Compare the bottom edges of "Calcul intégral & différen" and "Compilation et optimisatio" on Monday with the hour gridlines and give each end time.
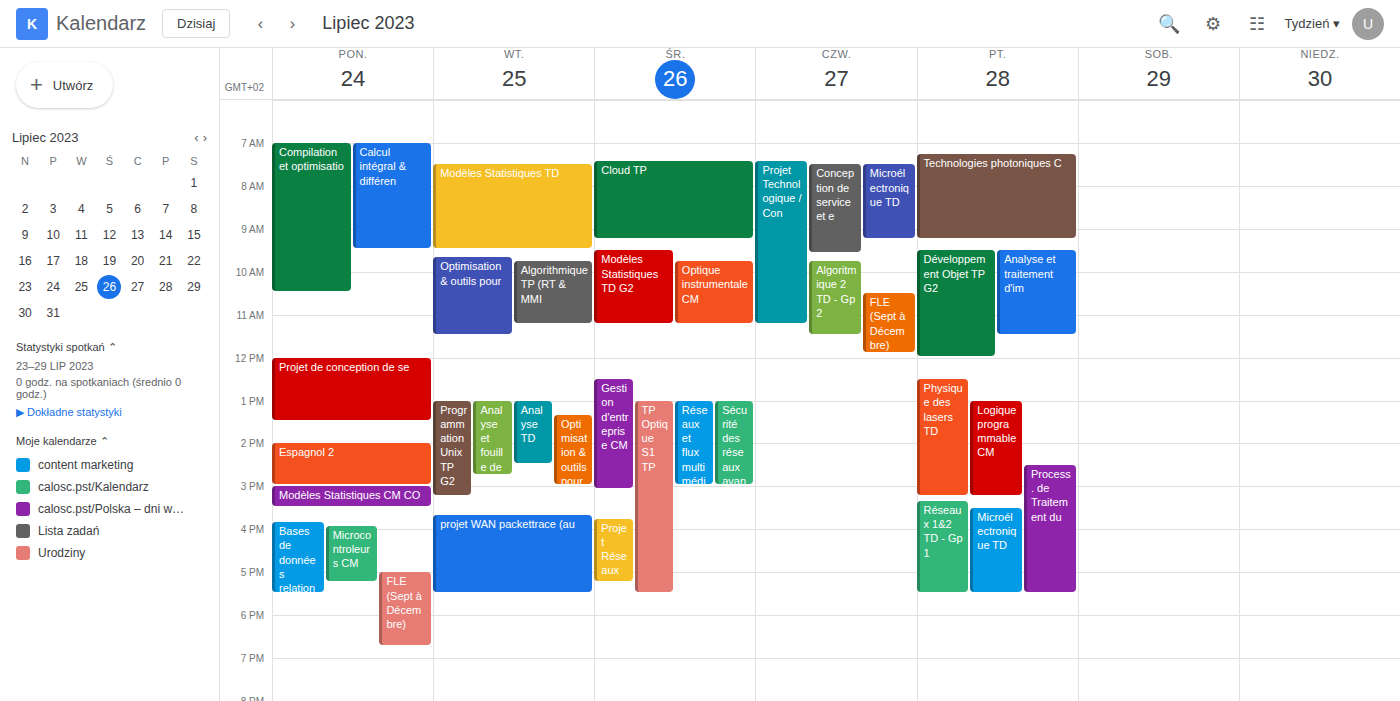
"Calcul intégral & différen": 9:30 AM, halfway between the 9 AM and 10 AM lines. "Compilation et optimisatio": 10:30 AM, halfway between the 10 AM and 11 AM lines.